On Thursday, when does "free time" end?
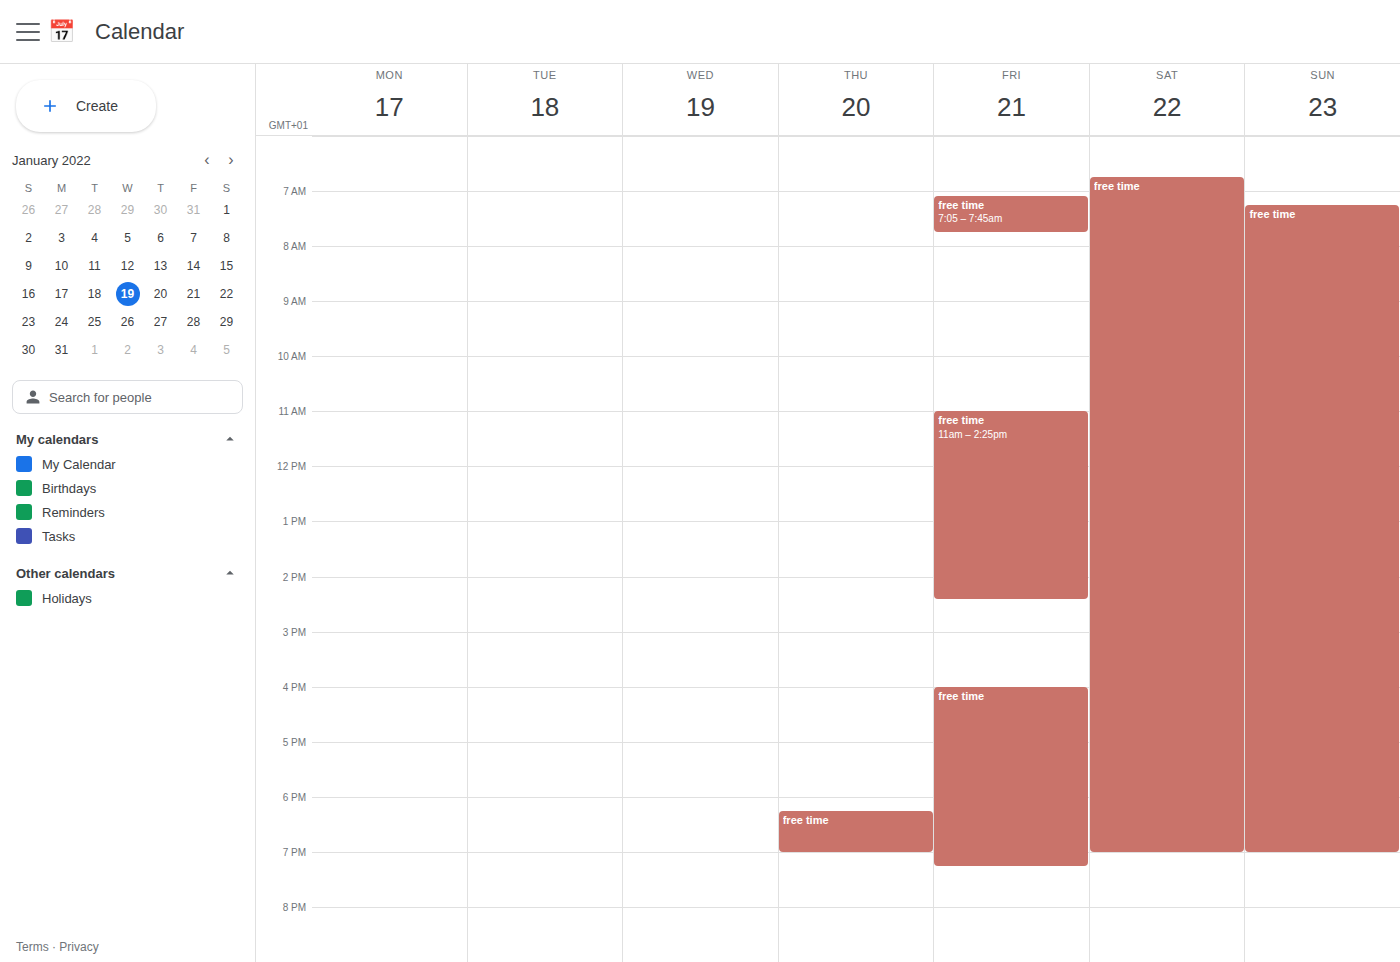
7:00 PM